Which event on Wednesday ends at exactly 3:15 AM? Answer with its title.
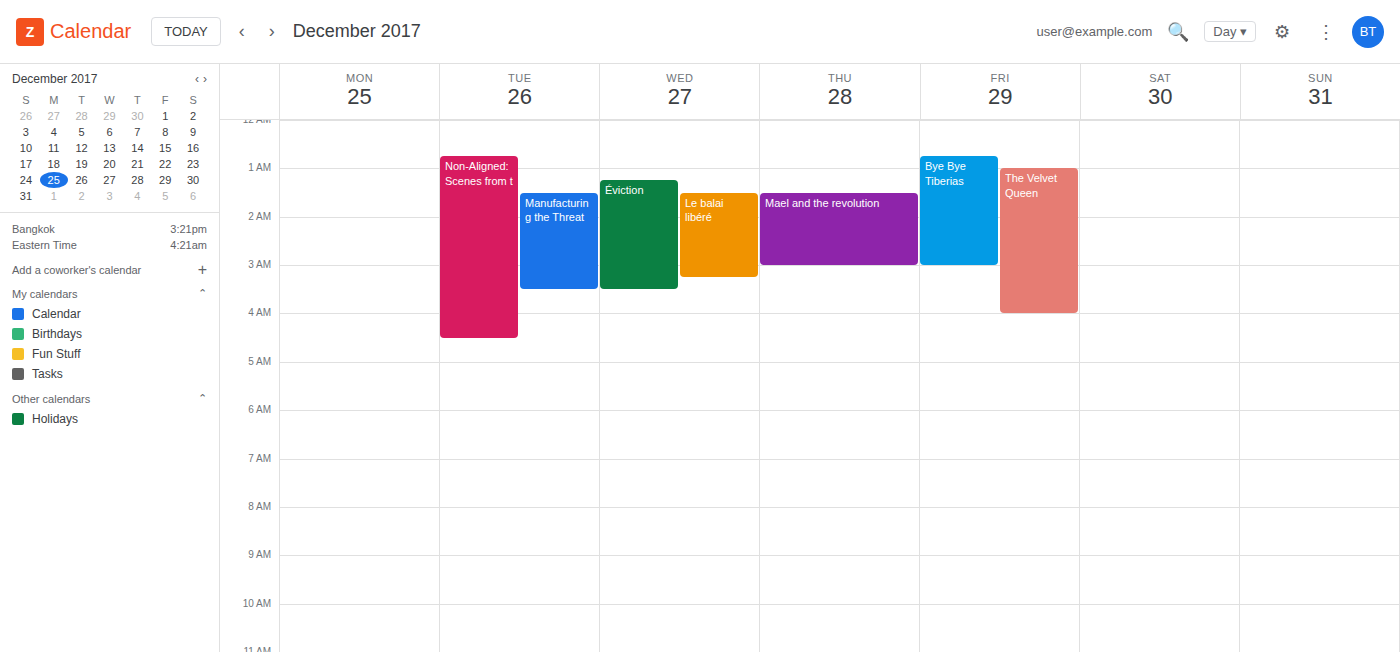
"Le balai libéré"